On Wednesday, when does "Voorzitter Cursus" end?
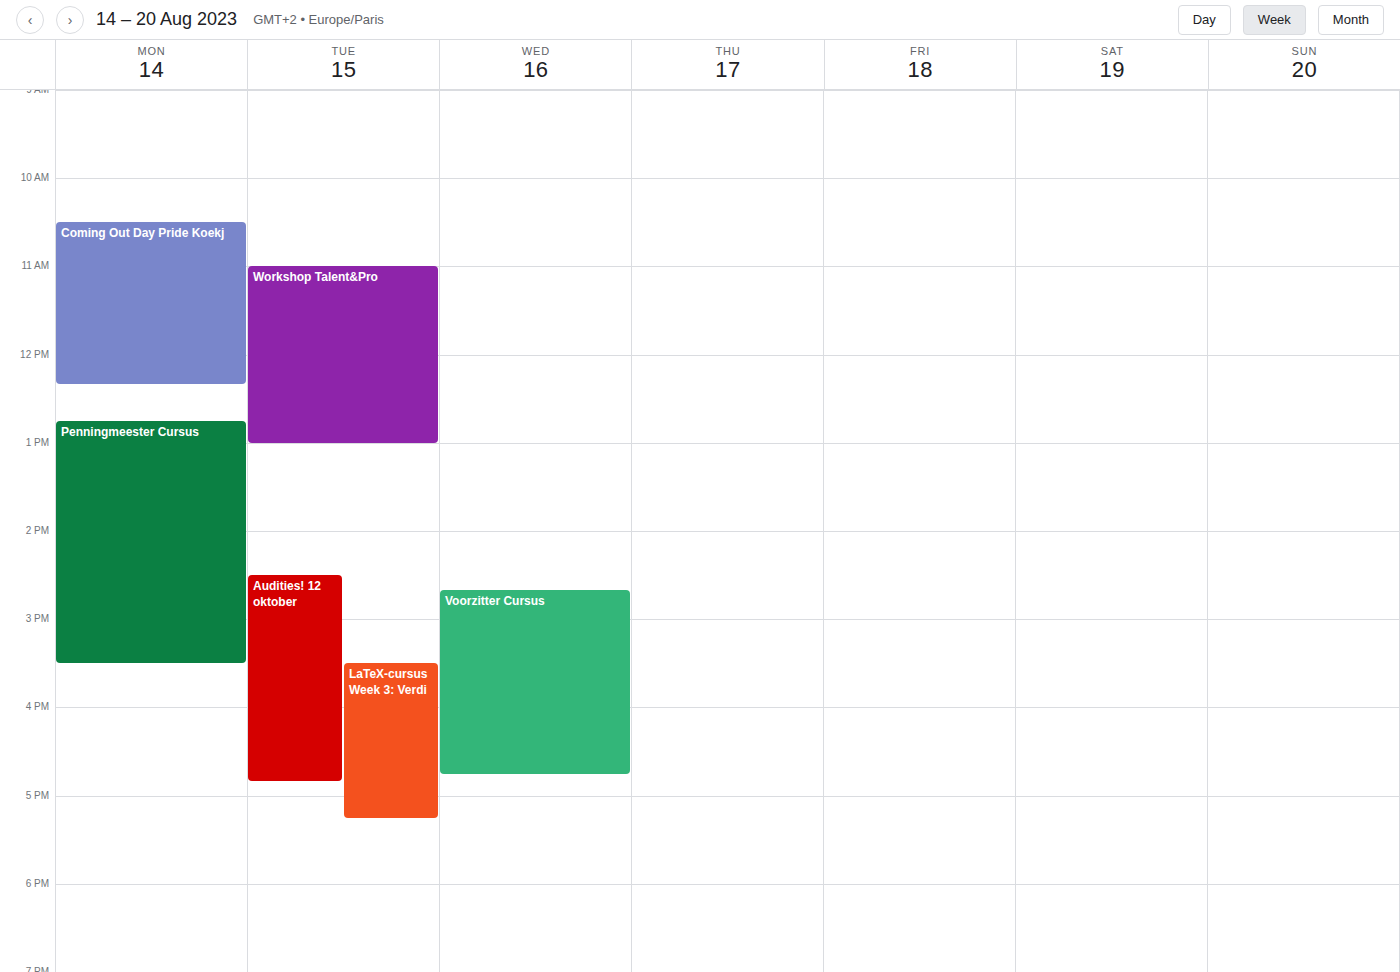
4:45 PM